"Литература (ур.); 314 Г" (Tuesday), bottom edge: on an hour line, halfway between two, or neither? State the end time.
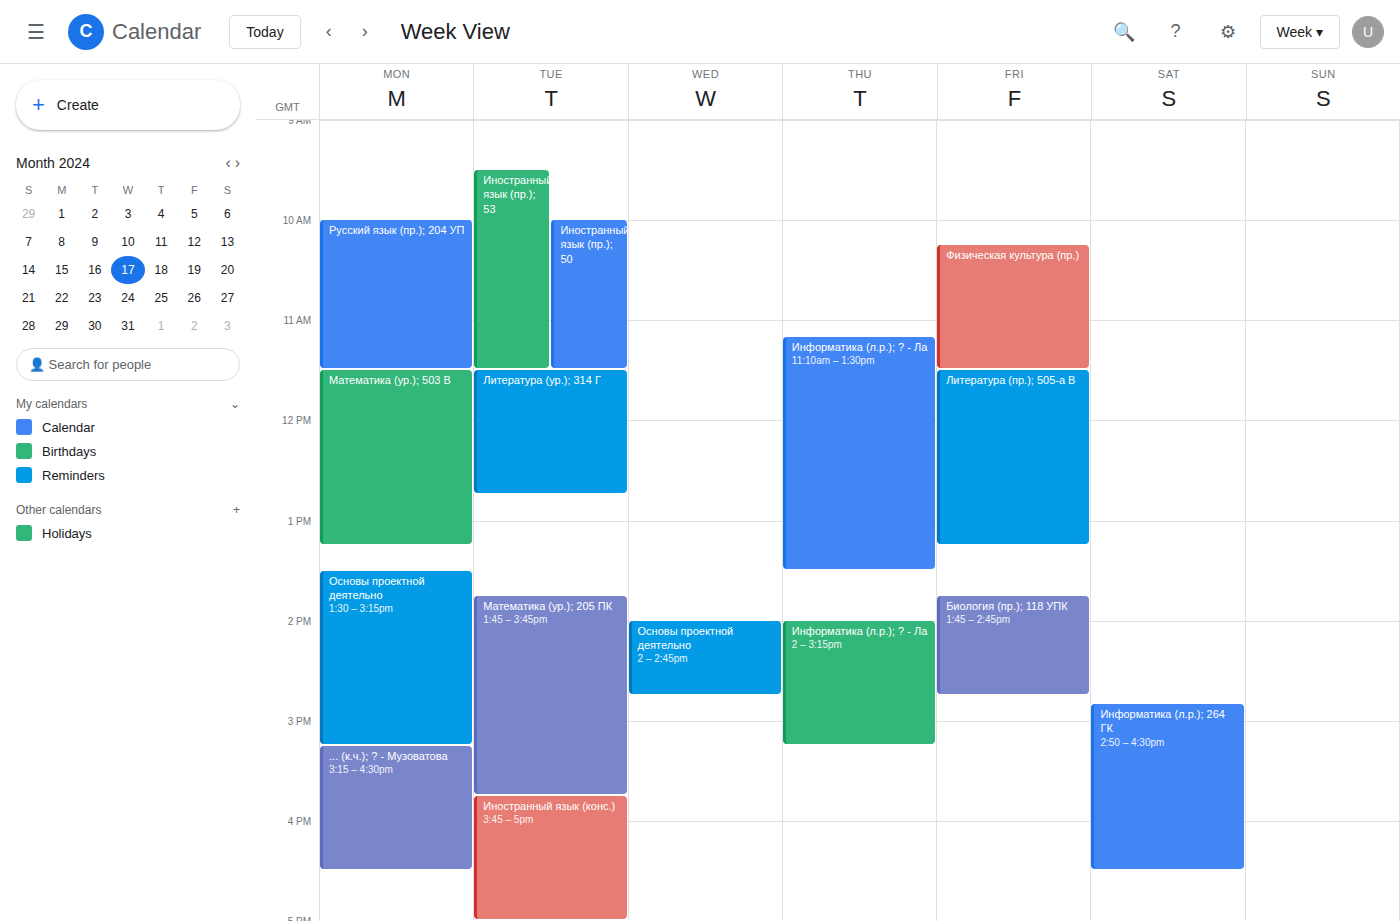
12:45 PM -- neither: three quarters of the way from the 12 PM line to the 1 PM line.